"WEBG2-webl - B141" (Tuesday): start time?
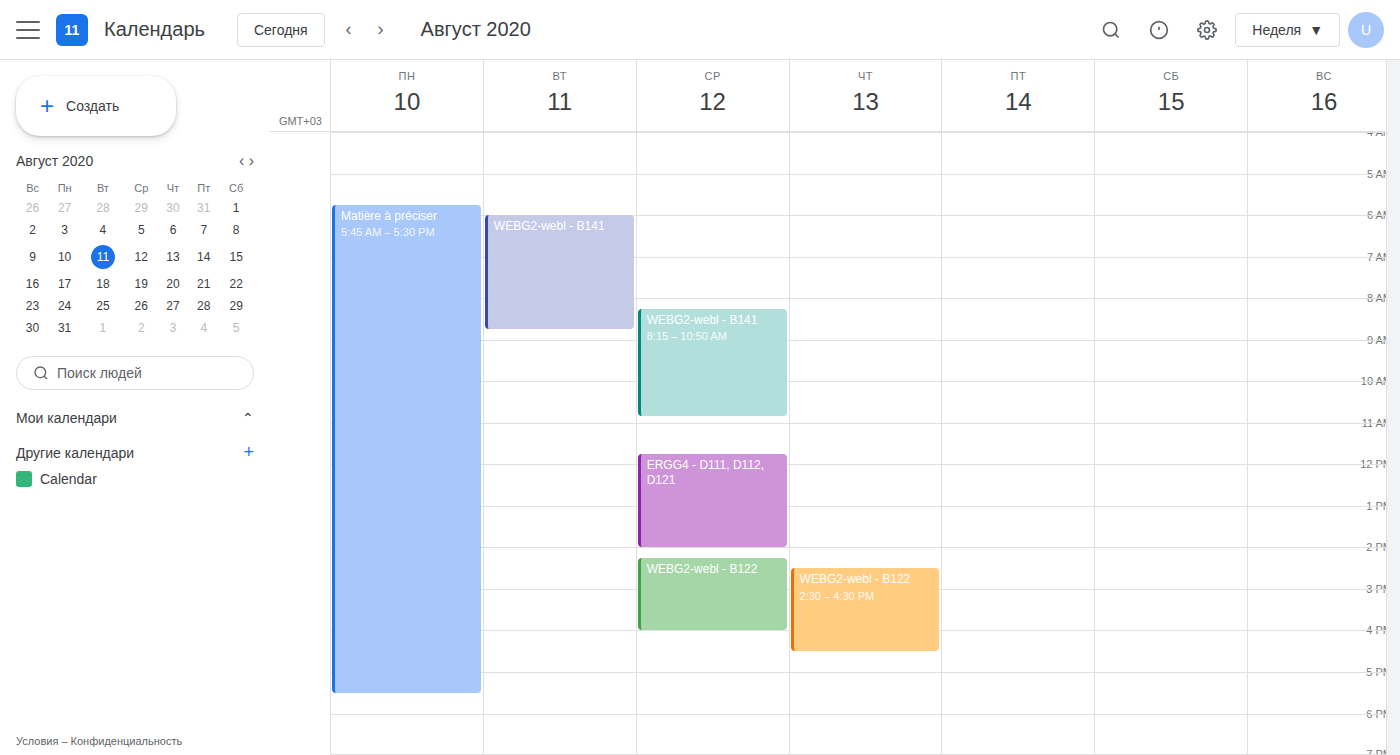
6:00 AM